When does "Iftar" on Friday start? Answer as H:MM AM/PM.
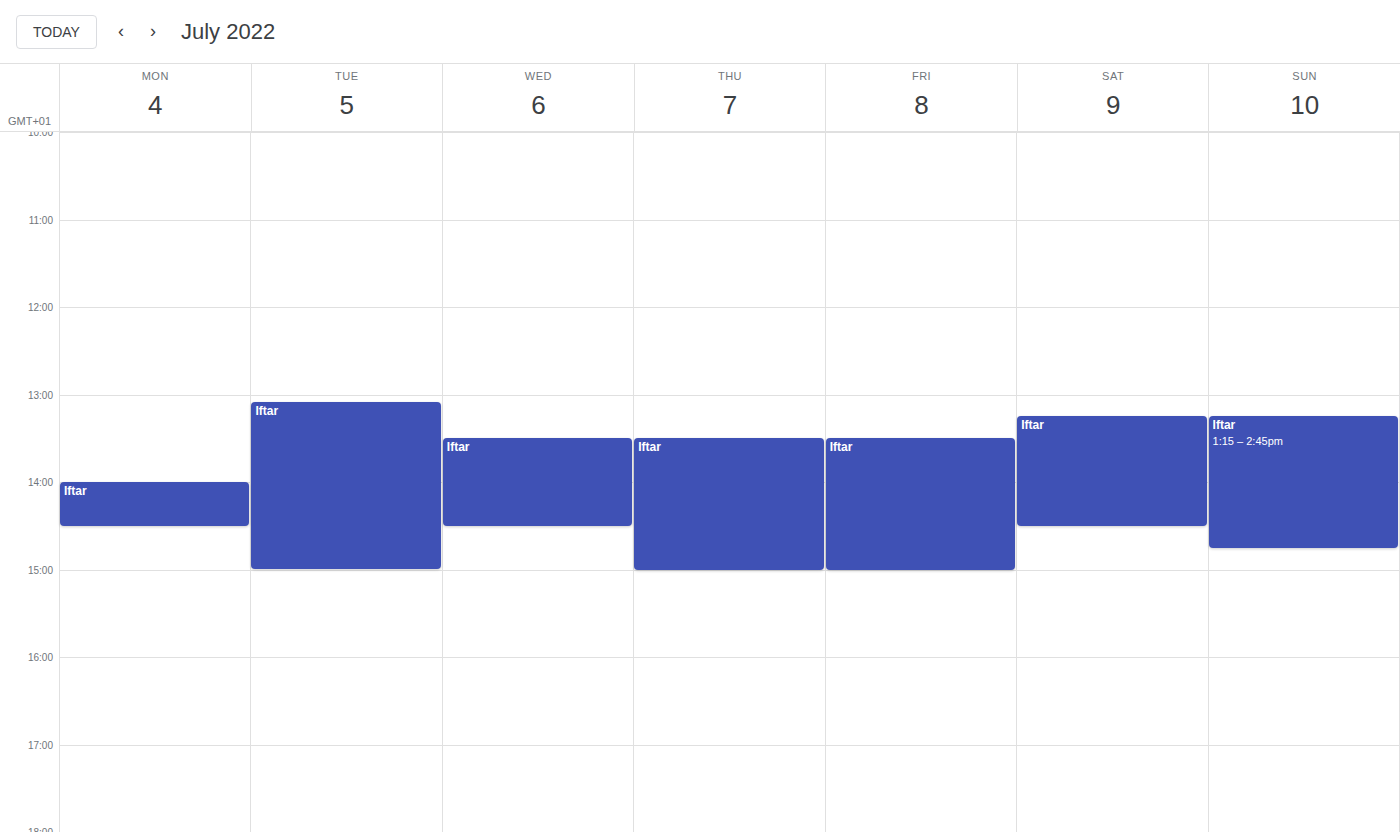
1:30 PM